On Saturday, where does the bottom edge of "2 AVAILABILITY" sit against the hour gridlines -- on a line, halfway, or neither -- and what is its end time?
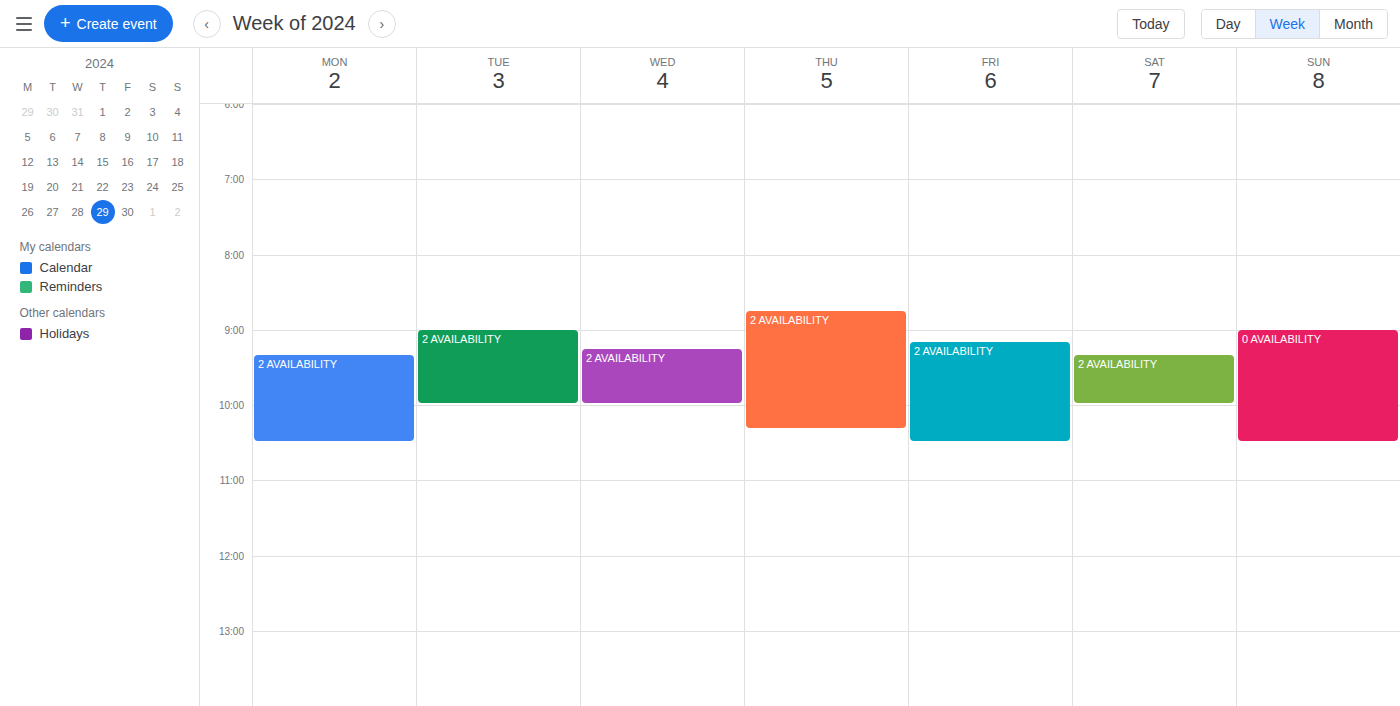
10:00 AM -- exactly on the 10 AM line.